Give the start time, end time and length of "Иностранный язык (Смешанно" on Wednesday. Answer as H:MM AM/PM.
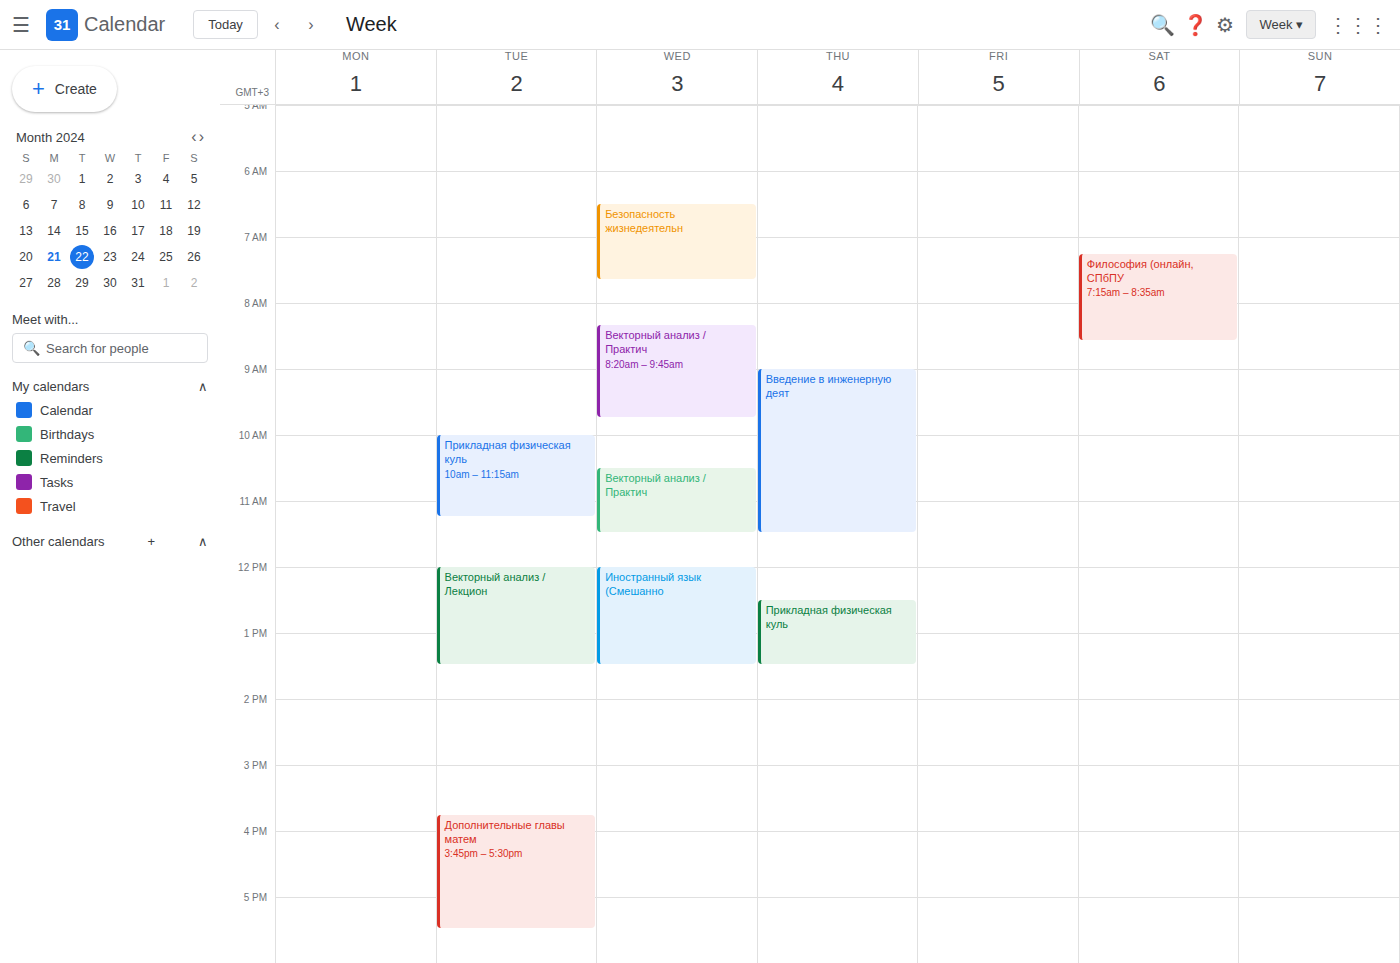
12:00 PM to 1:30 PM, 1 hour 30 minutes